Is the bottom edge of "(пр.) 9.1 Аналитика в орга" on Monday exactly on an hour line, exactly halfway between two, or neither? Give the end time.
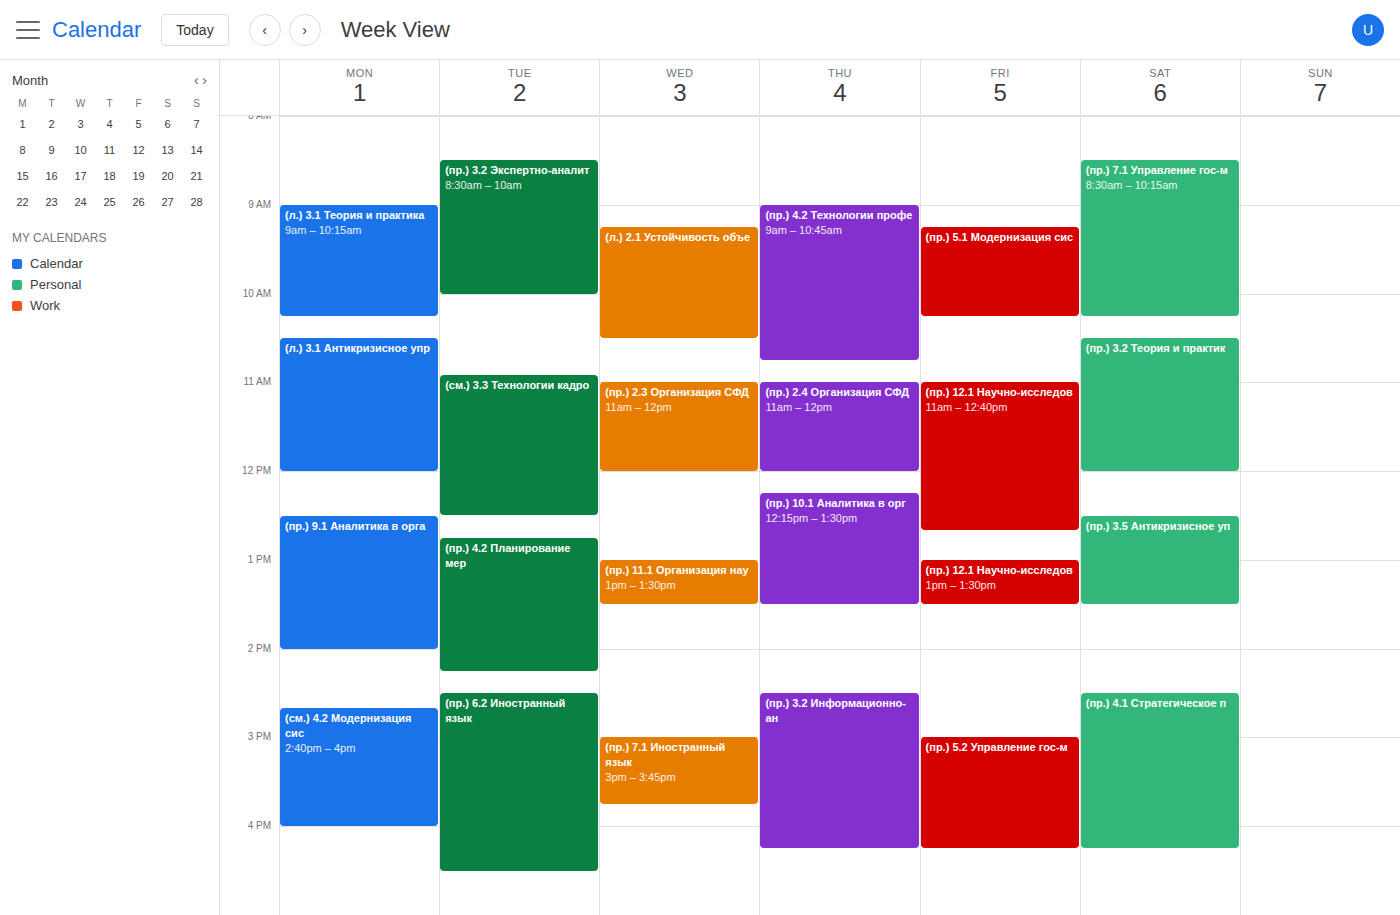
2:00 PM -- exactly on the 2 PM line.